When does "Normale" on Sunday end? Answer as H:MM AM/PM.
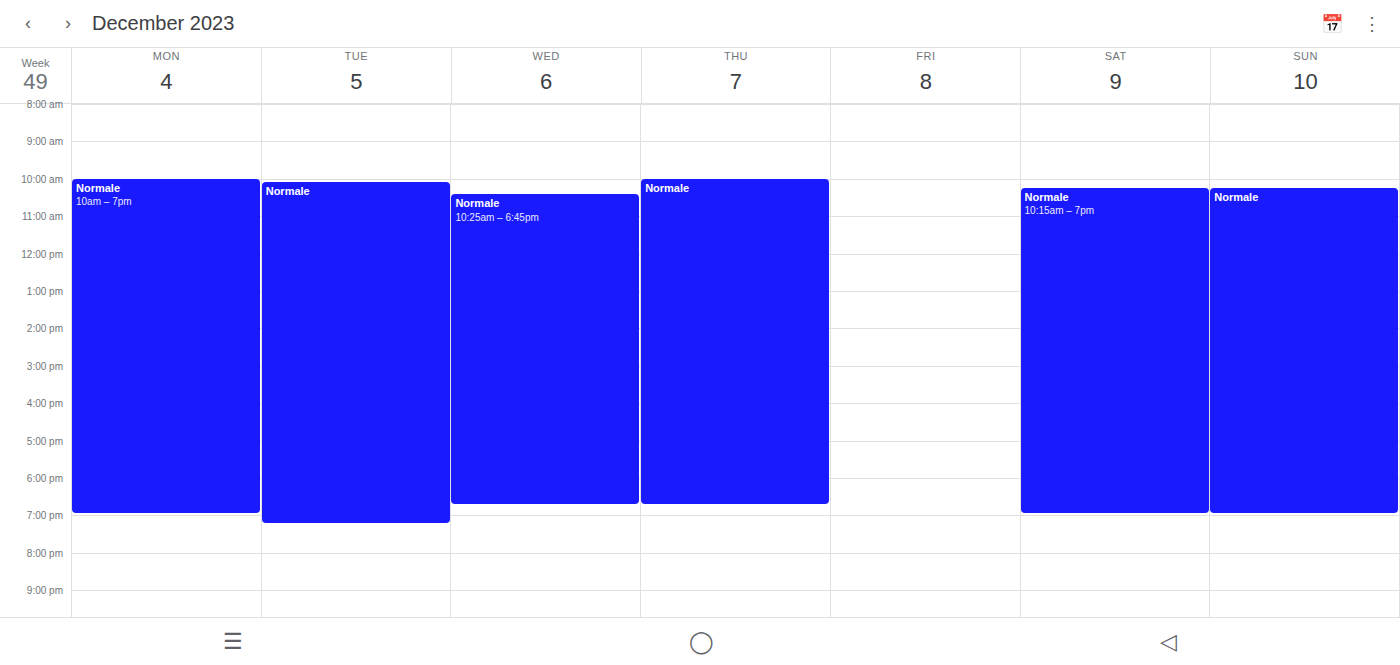
7:00 PM